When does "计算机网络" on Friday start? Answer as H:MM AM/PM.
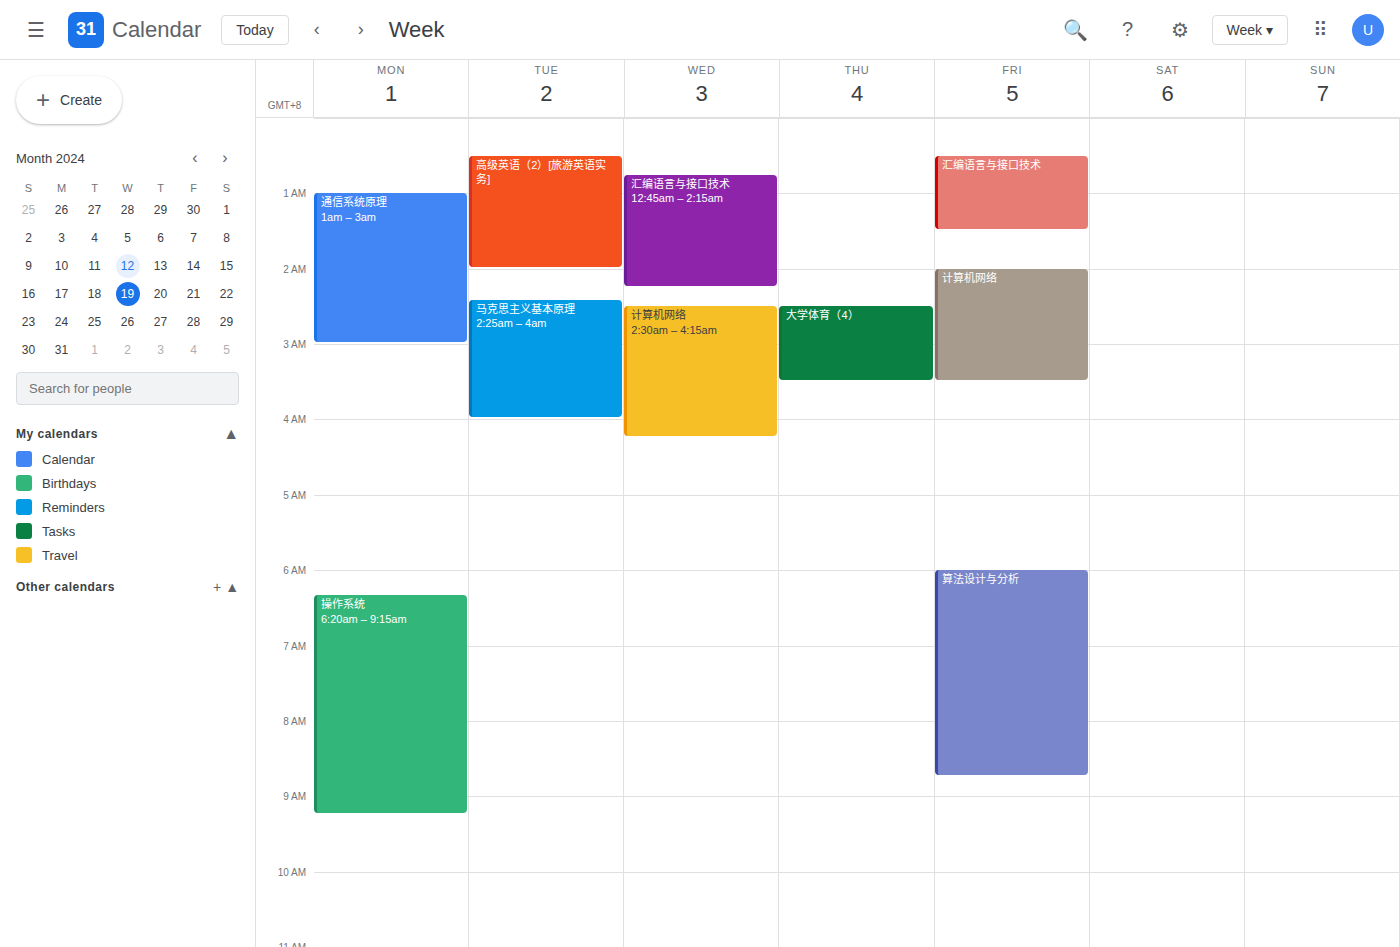
2:00 AM